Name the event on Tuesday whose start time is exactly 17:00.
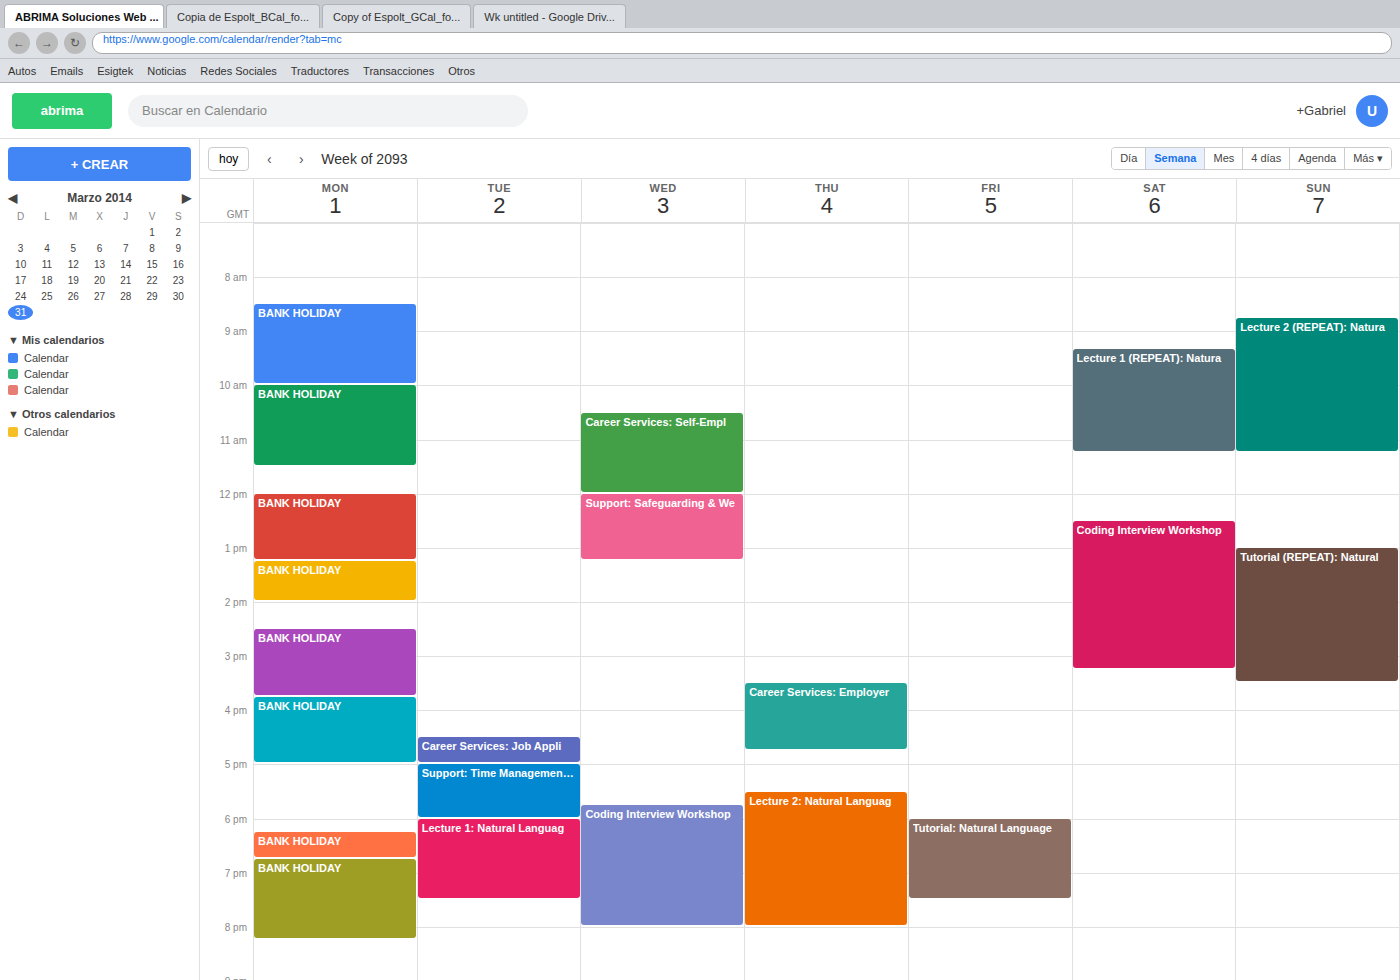
"Support: Time Management &"